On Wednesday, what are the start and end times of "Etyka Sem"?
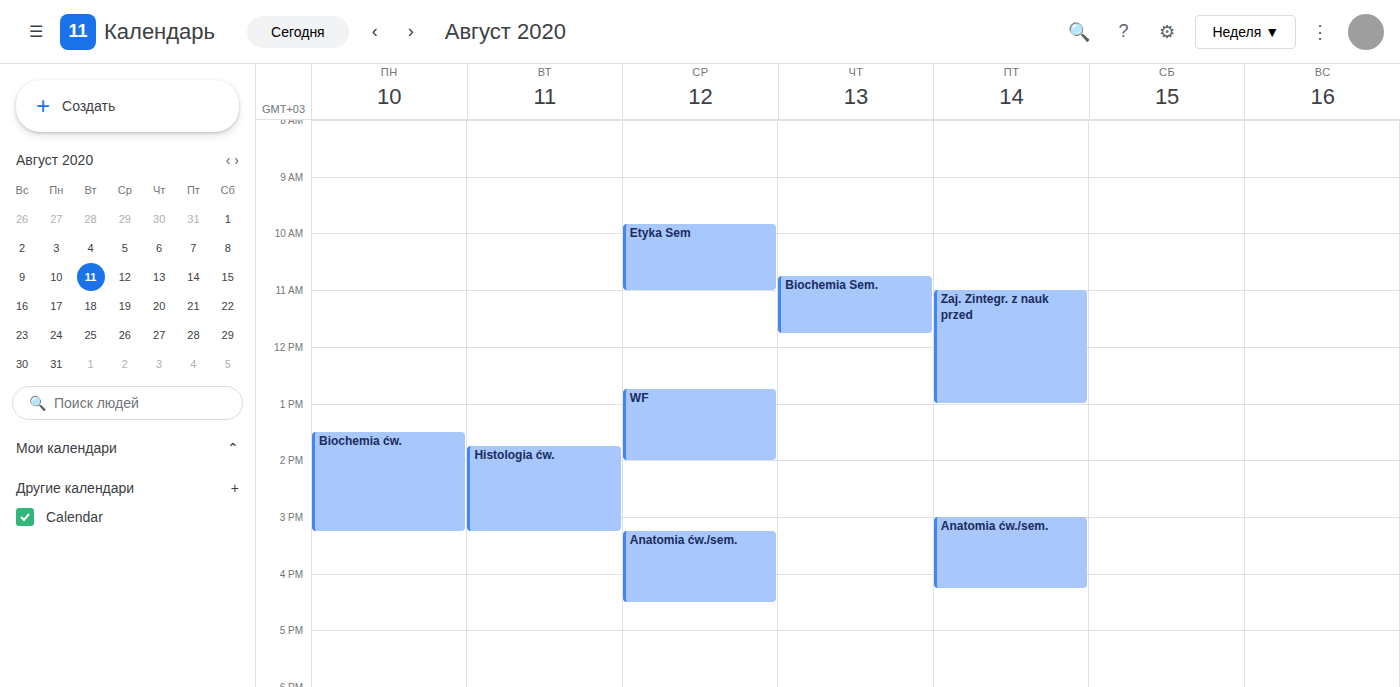
9:50 AM to 11:00 AM